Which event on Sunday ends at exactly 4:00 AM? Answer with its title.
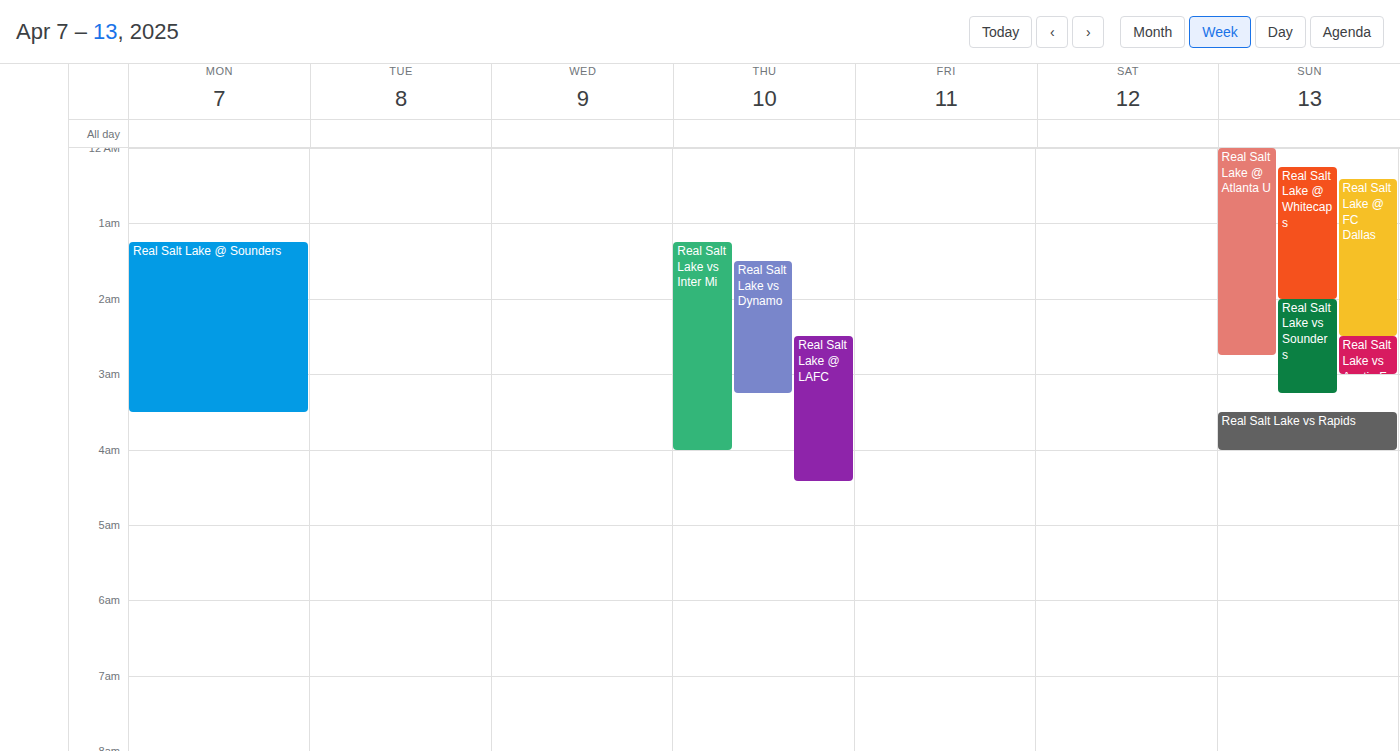
"Real Salt Lake vs Rapids"